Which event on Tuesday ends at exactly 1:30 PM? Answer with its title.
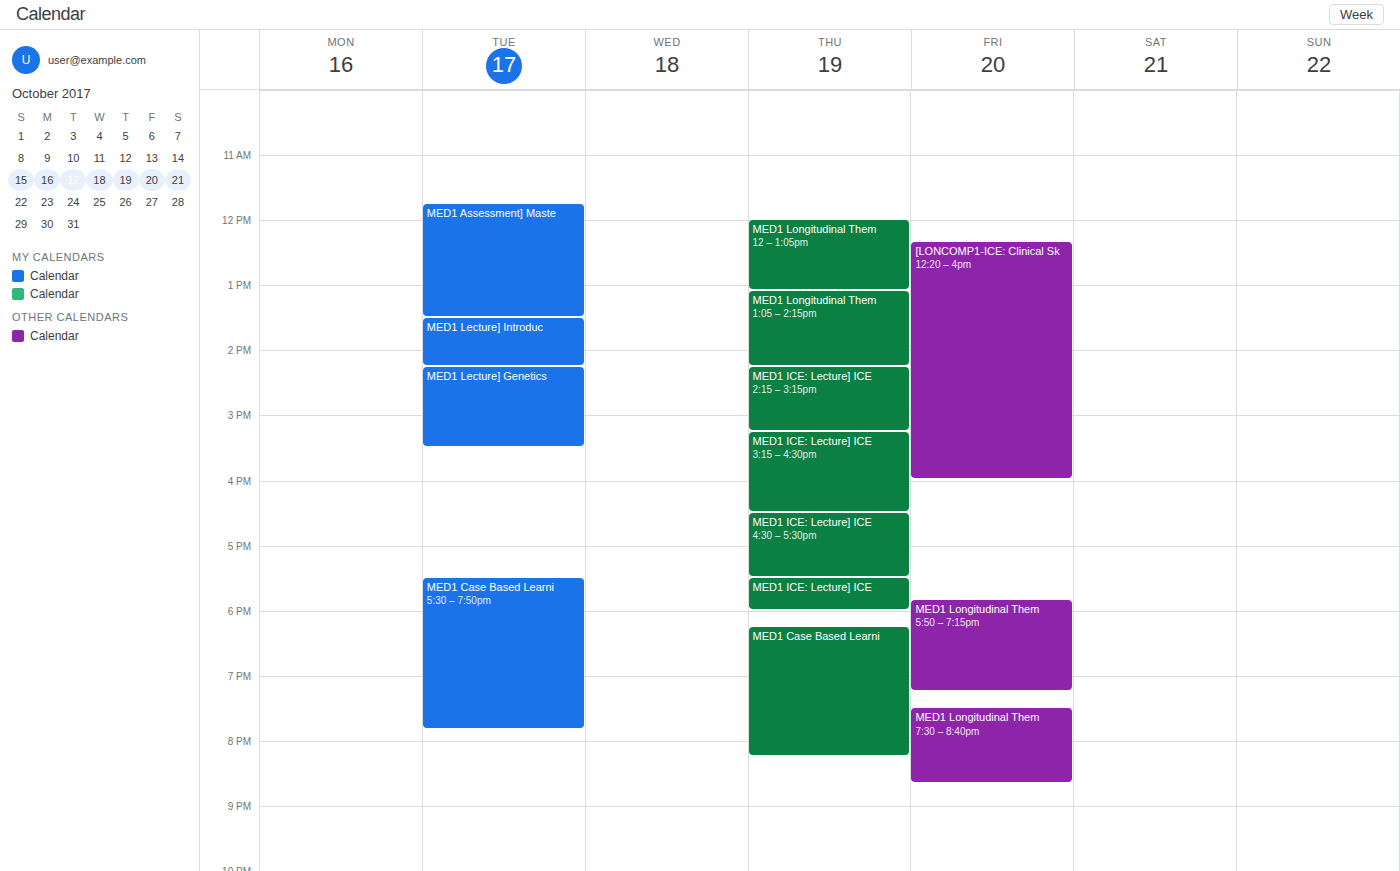
"MED1 Assessment] Maste"